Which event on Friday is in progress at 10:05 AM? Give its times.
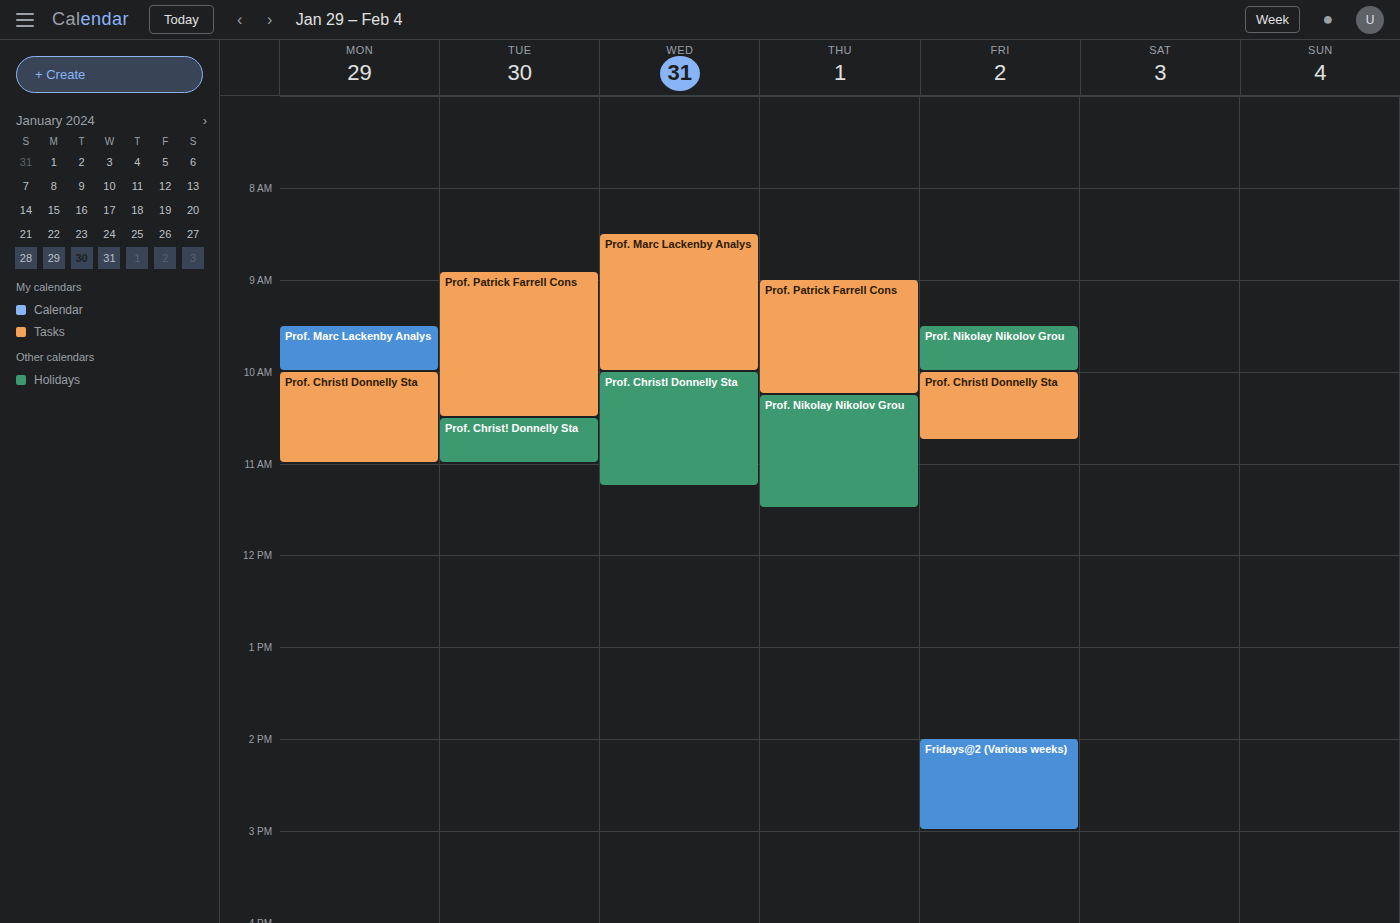
"Prof. Christl Donnelly Sta", 10:00 AM to 10:45 AM